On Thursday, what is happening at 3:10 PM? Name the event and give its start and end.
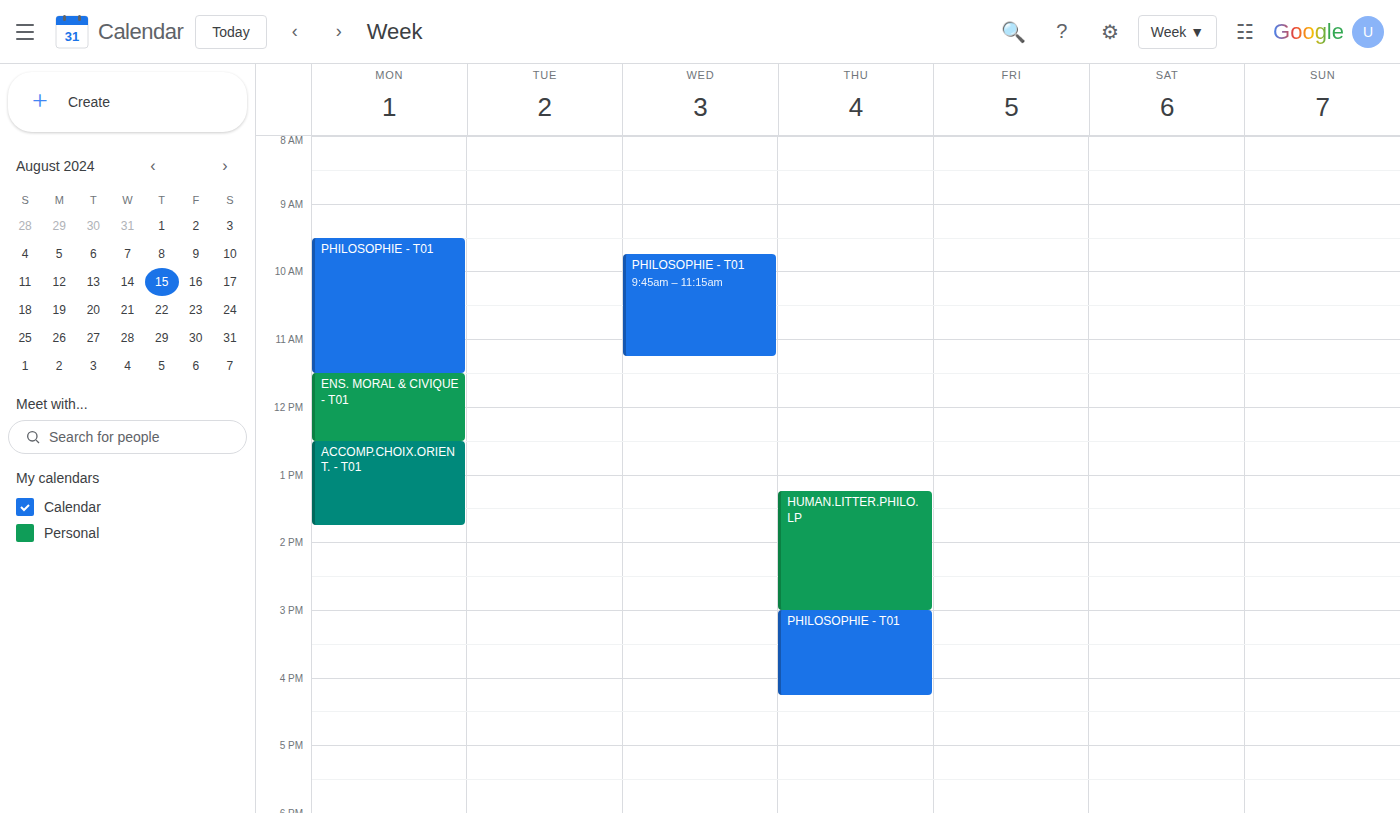
"PHILOSOPHIE - T01", 3:00 PM to 4:15 PM